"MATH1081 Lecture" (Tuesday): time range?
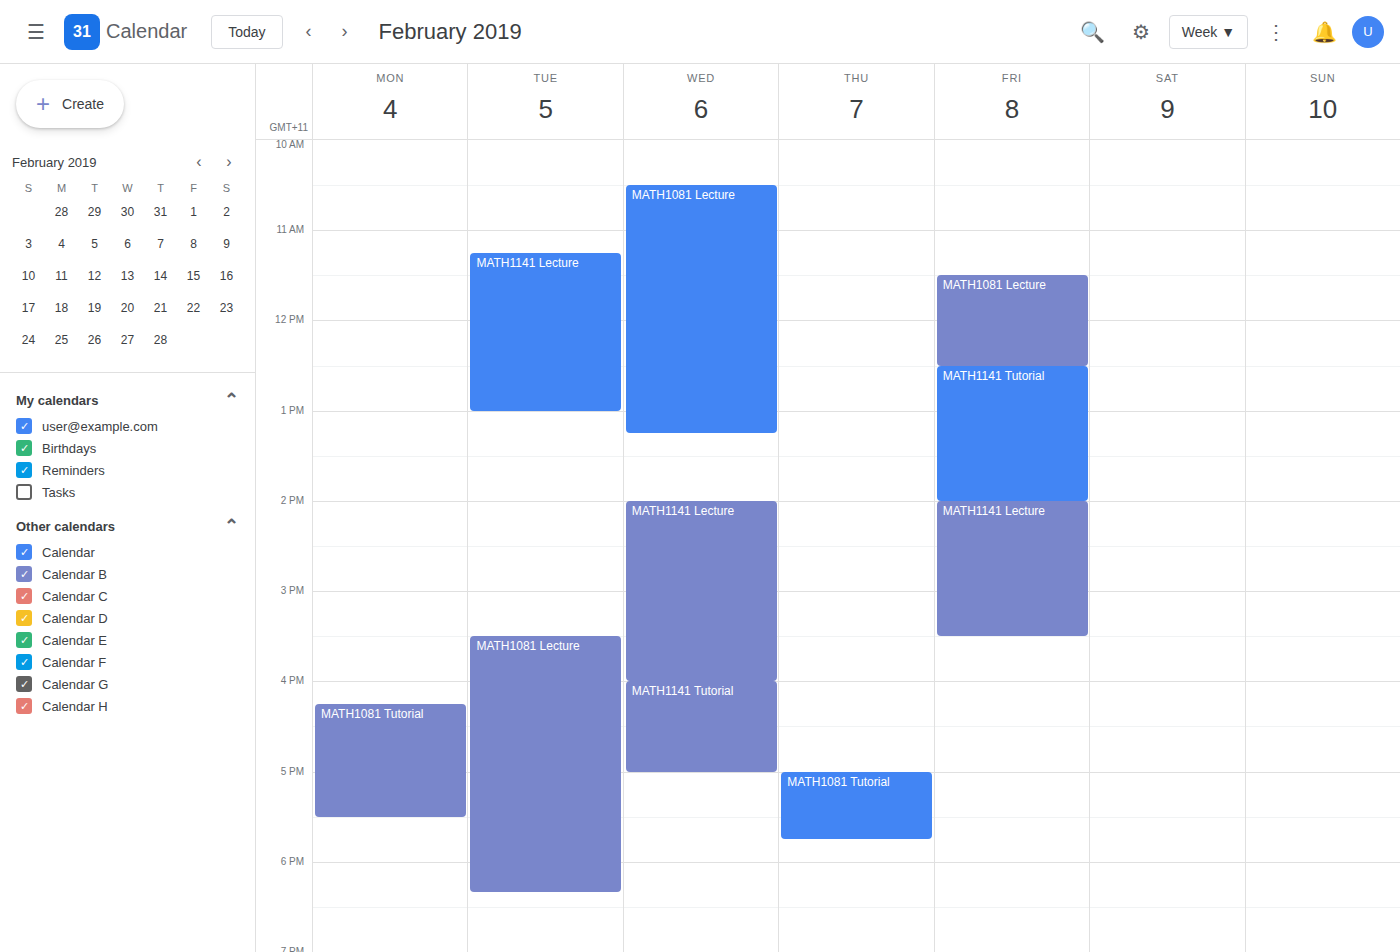
3:30 PM to 6:20 PM